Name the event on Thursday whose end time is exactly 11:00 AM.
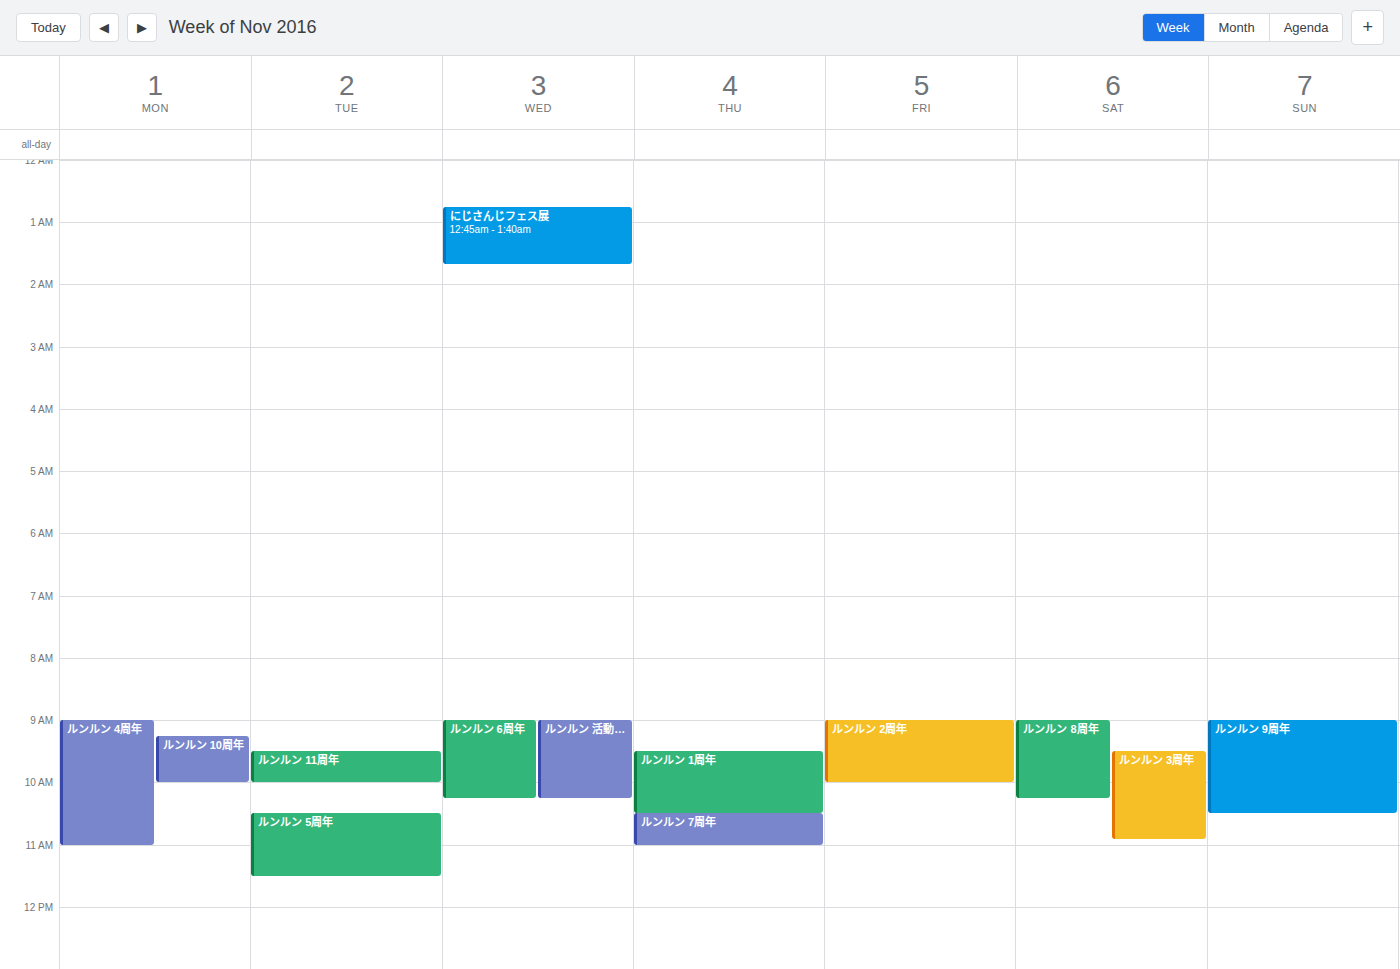
"ルンルン 7周年"